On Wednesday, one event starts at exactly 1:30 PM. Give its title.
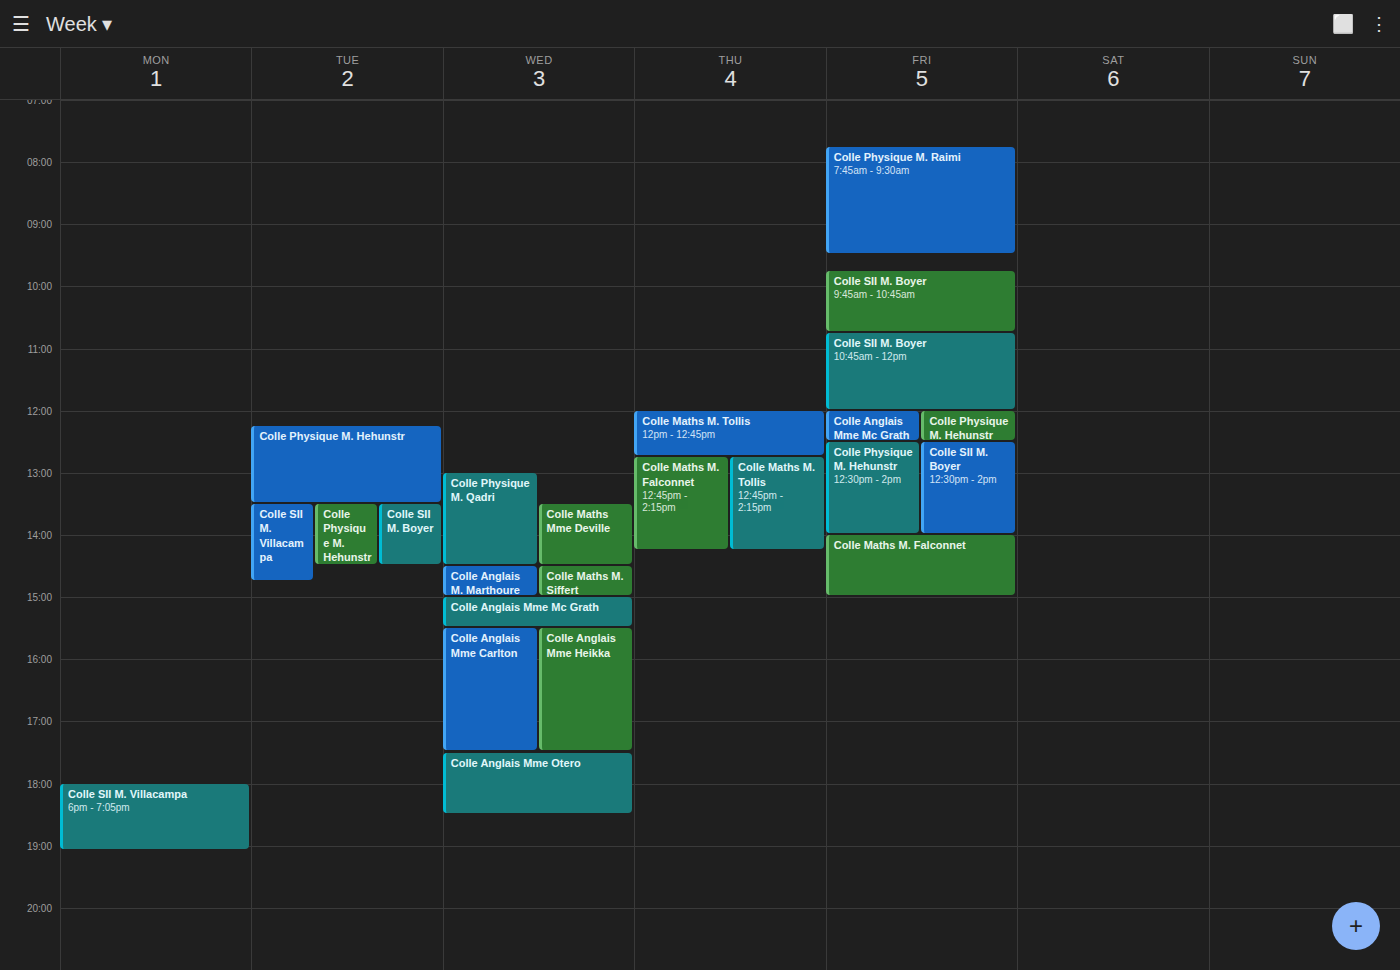
"Colle Maths Mme Deville"